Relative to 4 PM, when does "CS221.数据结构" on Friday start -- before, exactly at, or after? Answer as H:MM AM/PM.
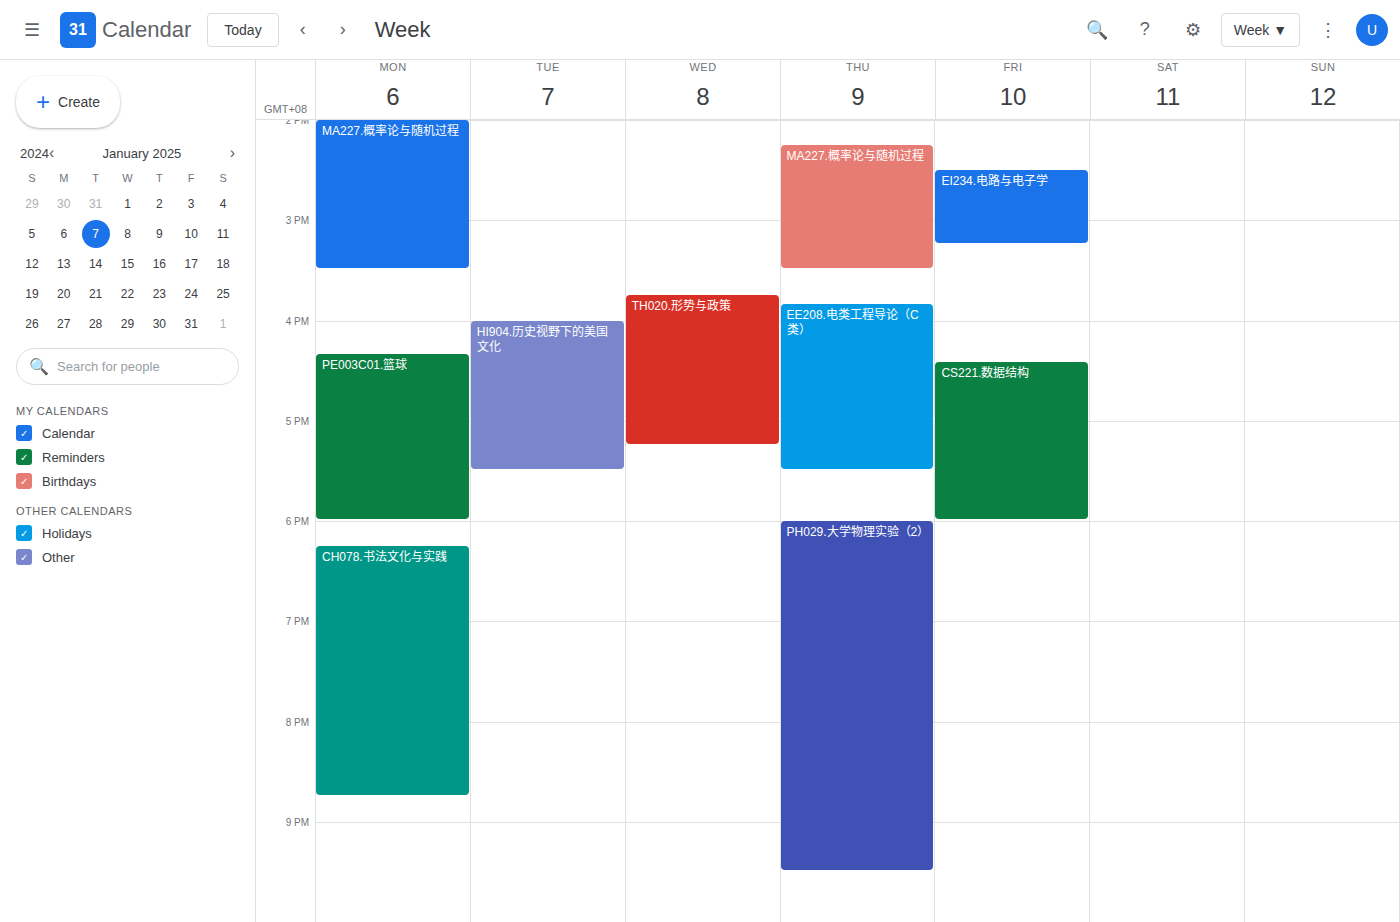
4:25 PM -- after 4 PM, 25 minutes below the 4 PM line.